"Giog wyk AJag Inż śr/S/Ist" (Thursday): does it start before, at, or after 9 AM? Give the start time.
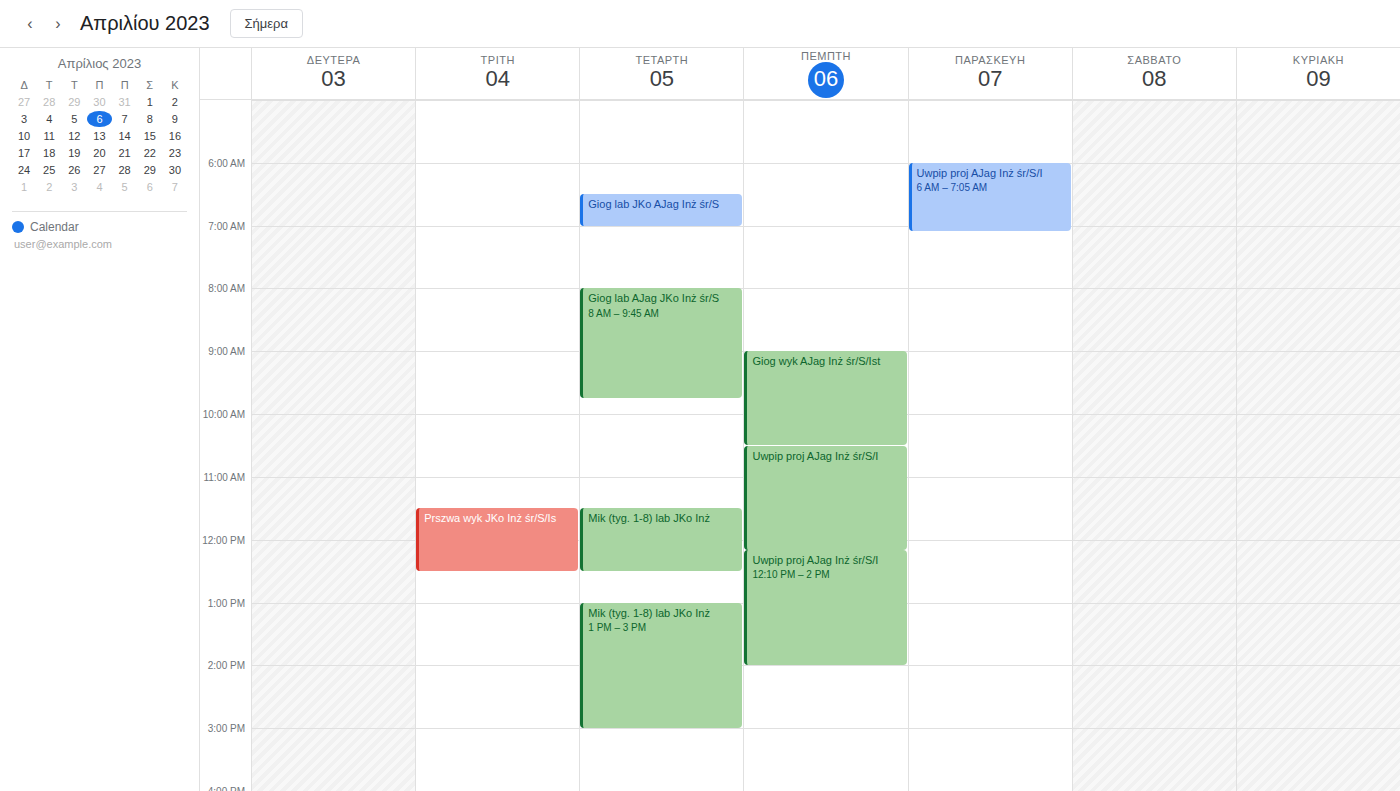
9:00 AM -- exactly at 9 AM, on the 9 AM line.